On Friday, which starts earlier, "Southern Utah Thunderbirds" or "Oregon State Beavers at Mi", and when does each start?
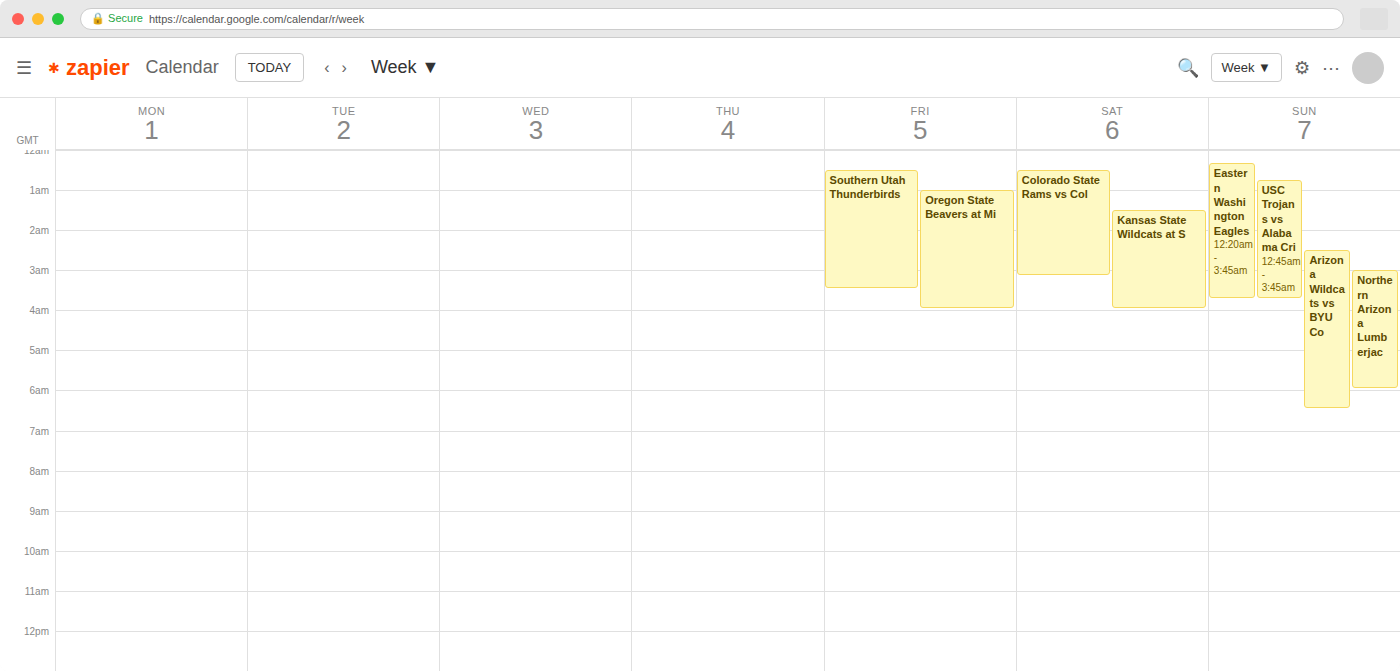
"Southern Utah Thunderbirds" 12:30 AM; "Oregon State Beavers at Mi" 1:00 AM.